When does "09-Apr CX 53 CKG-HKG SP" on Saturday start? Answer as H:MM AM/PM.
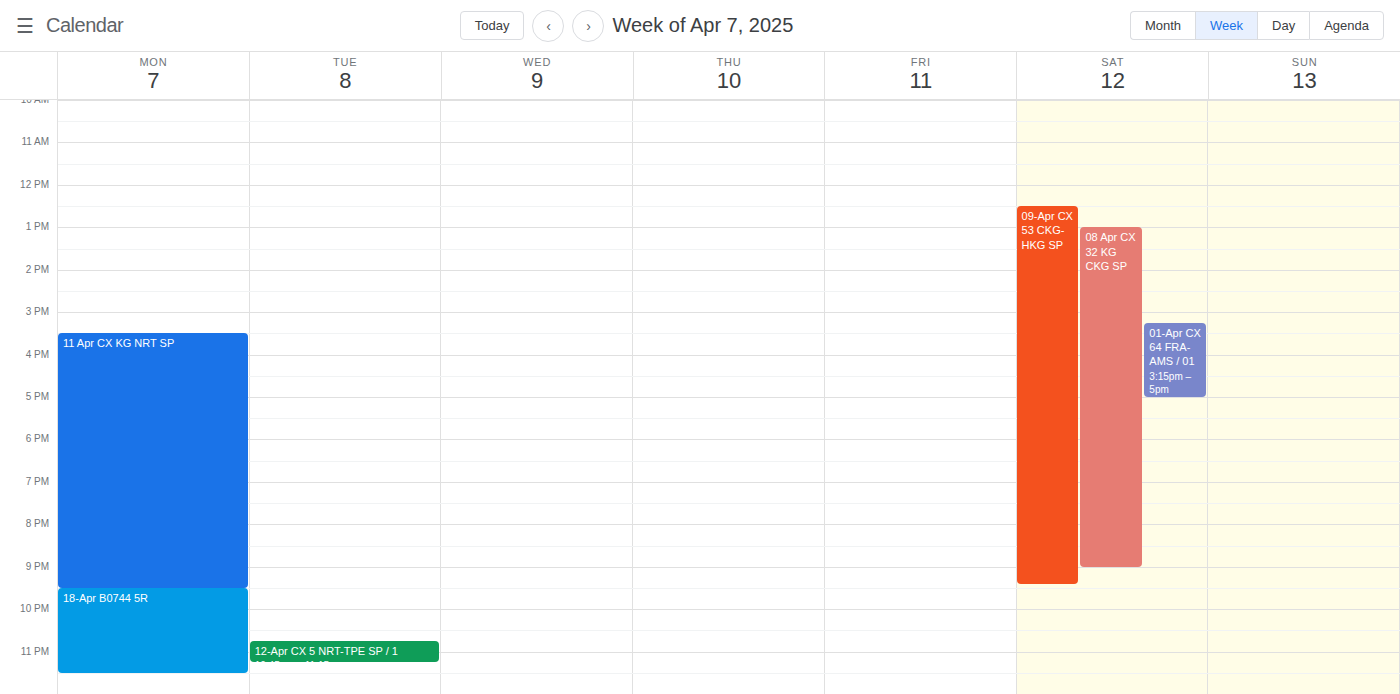
12:30 PM